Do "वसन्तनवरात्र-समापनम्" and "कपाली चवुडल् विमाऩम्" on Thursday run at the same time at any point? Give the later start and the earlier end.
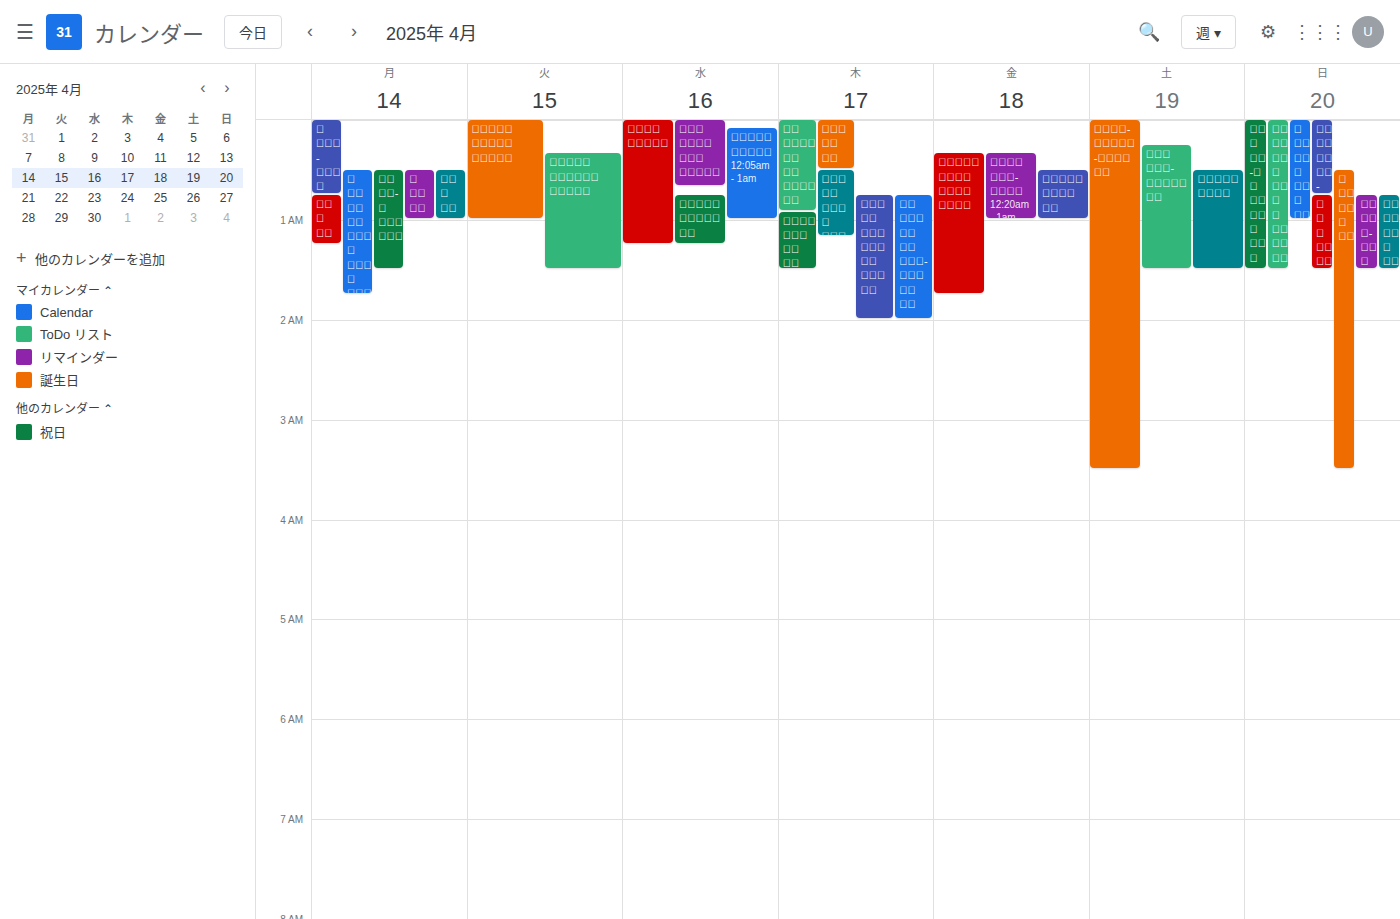
"कपाली चवुडल् विमाऩम्" runs 12:45 AM to 2:00 AM, inside "वसन्तनवरात्र-समापनम्" -- they overlap.